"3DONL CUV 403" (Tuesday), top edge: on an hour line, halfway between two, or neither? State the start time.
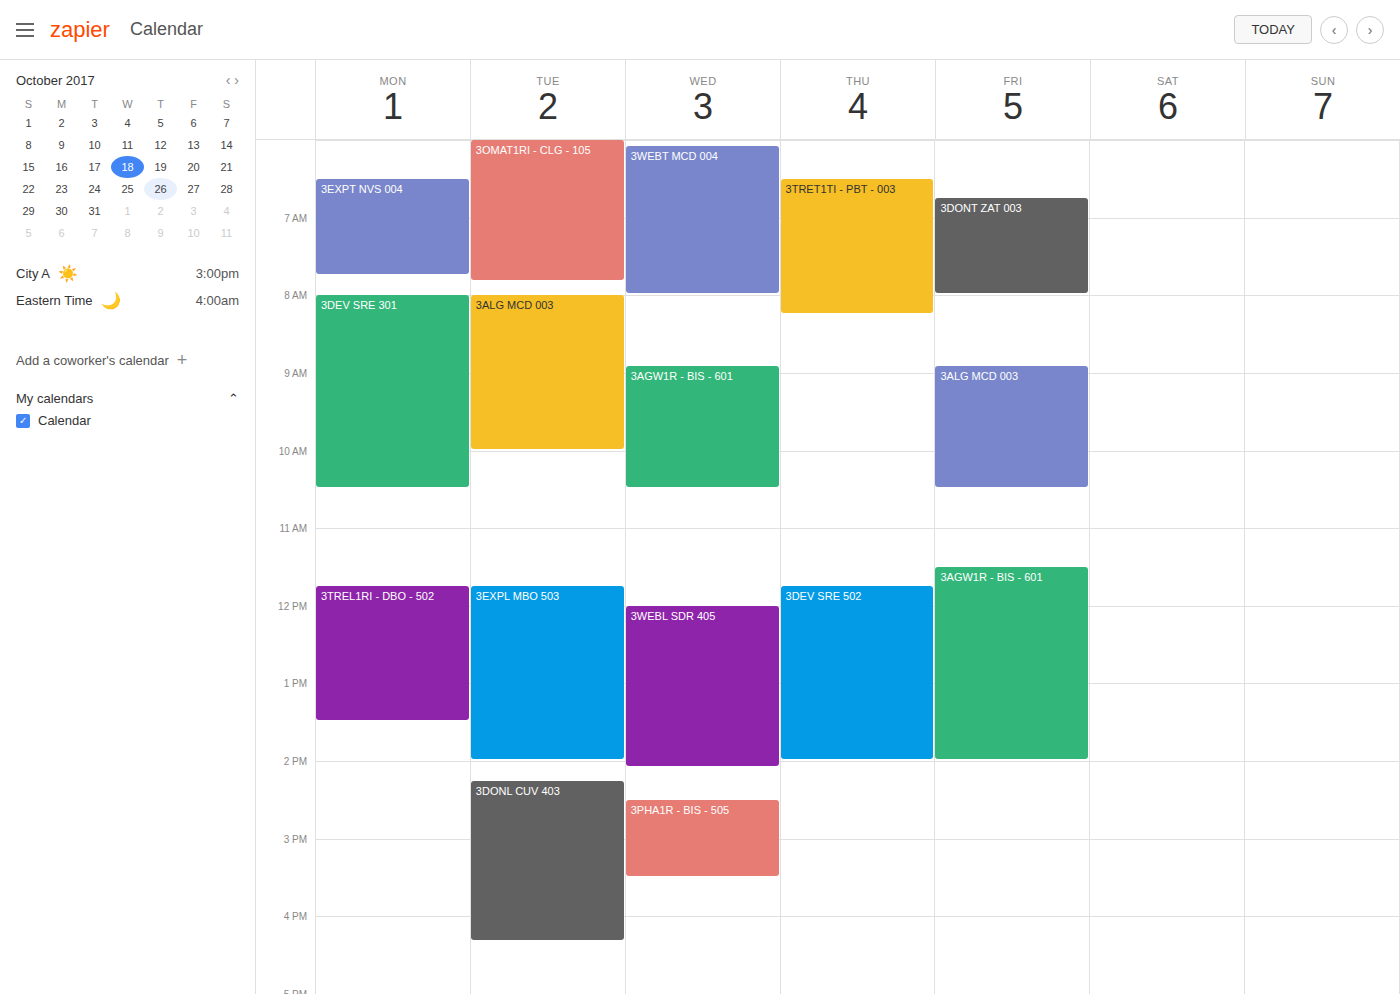
14:15 -- neither: a quarter of the way from the 14:00 line to the 15:00 line.